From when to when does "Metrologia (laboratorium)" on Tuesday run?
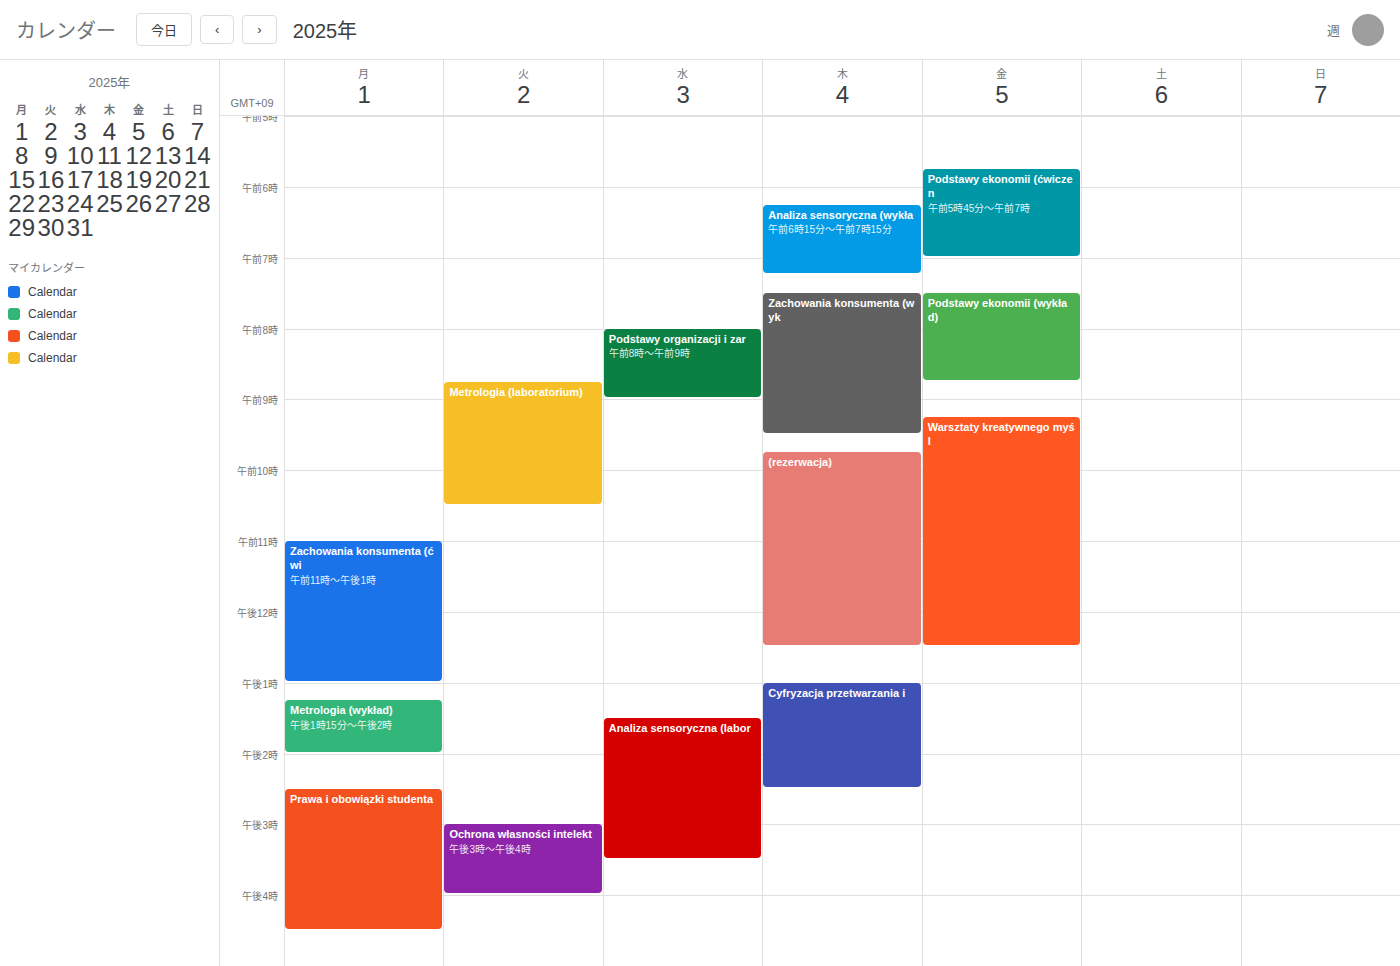
08:45 to 10:30